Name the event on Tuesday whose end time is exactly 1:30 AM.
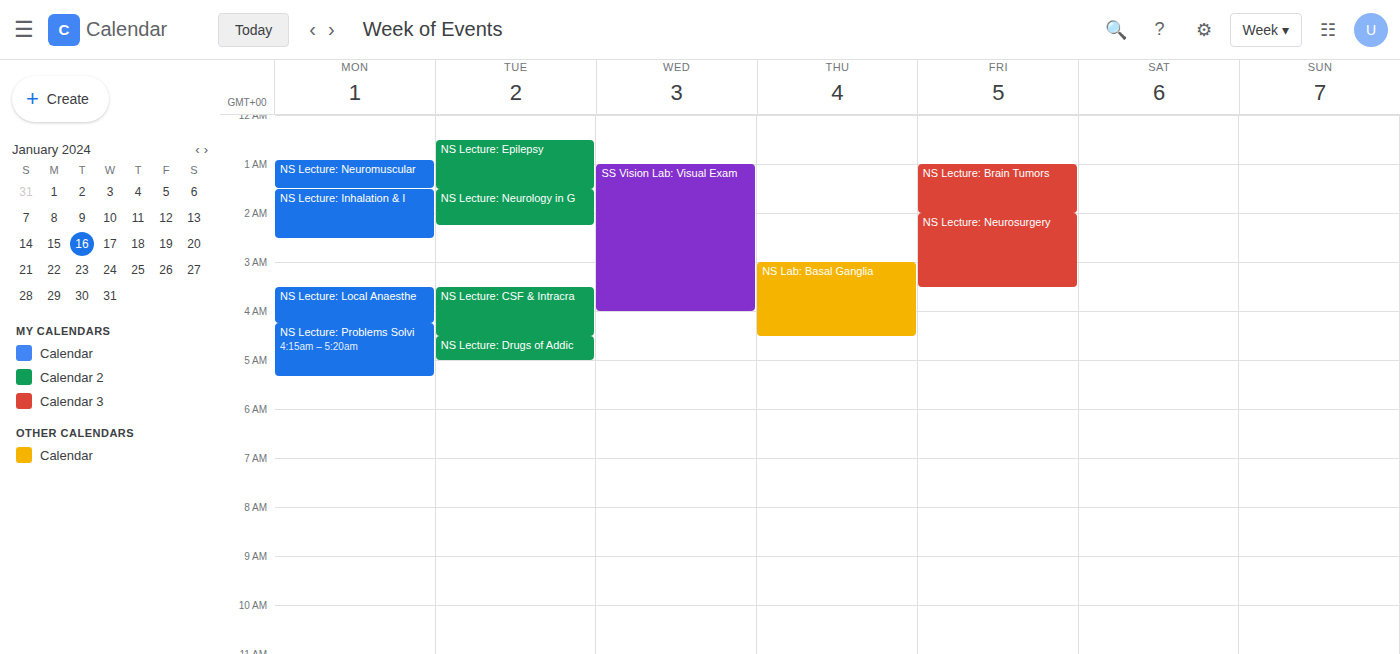
"NS Lecture: Epilepsy"